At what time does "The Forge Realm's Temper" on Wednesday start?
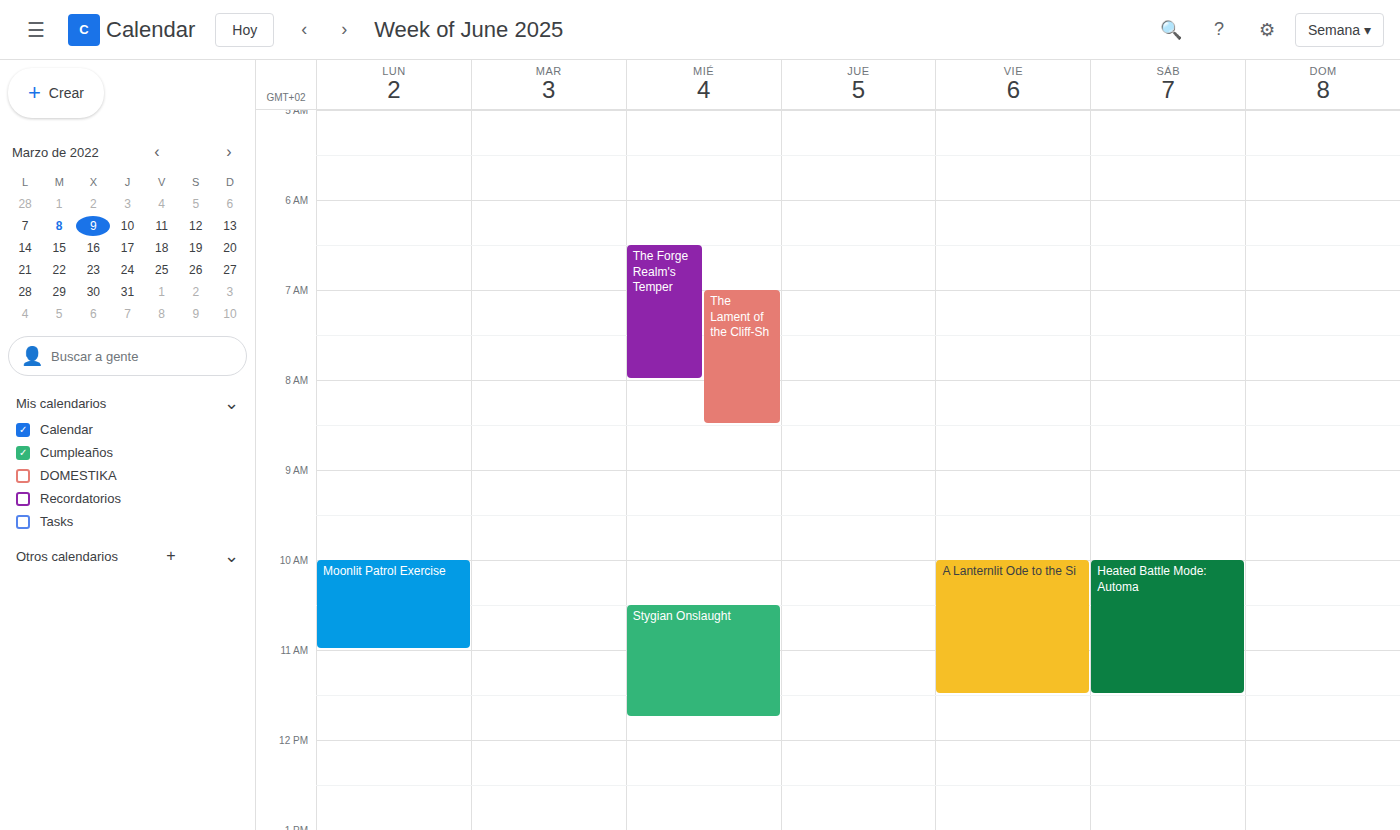
6:30 AM